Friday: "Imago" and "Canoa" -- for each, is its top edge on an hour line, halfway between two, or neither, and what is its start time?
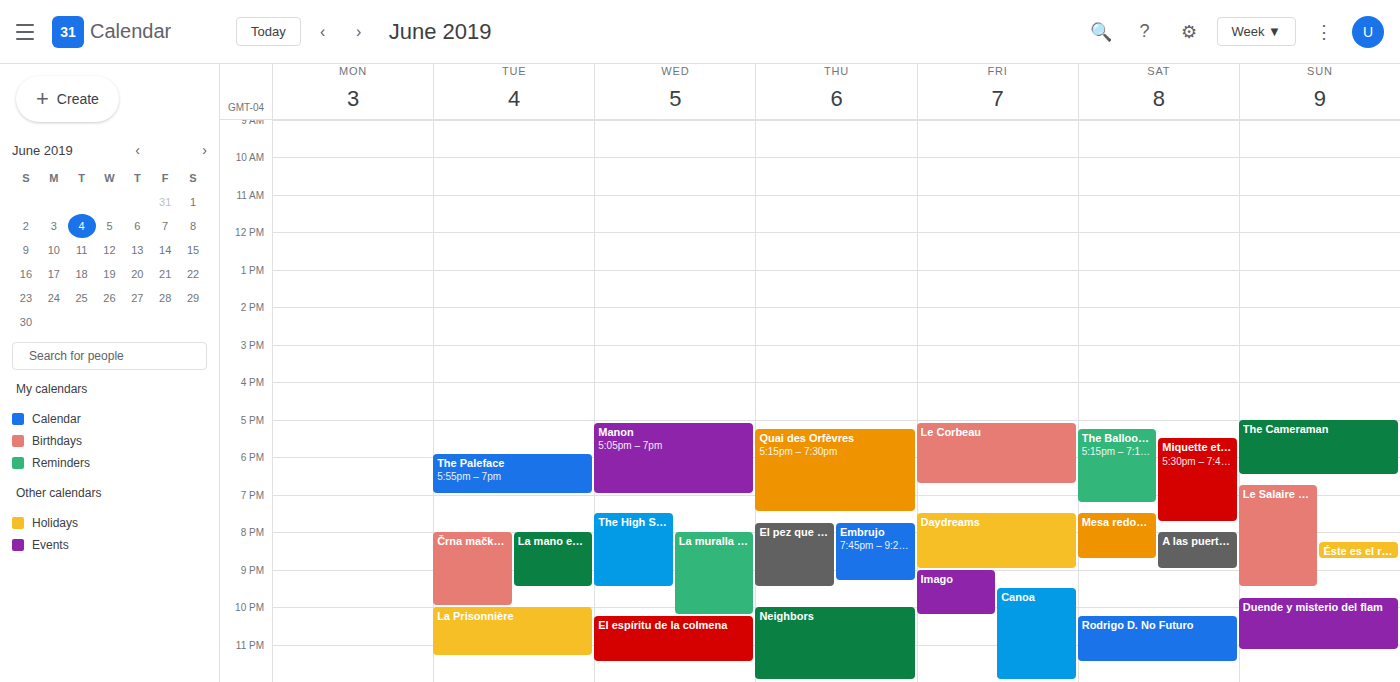
"Imago": 9:00 PM, exactly on the 9 PM line. "Canoa": 9:30 PM, halfway between the 9 PM and 10 PM lines.